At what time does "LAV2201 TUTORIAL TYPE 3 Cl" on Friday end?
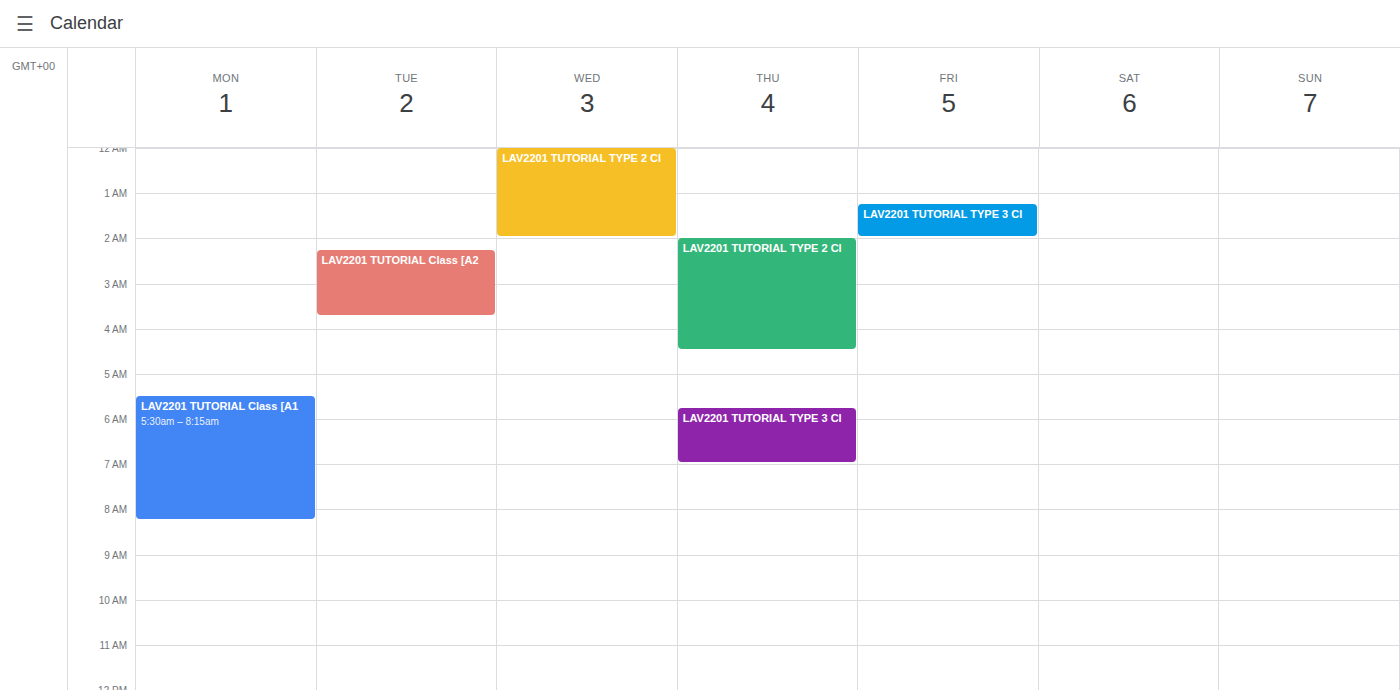
2:00 AM